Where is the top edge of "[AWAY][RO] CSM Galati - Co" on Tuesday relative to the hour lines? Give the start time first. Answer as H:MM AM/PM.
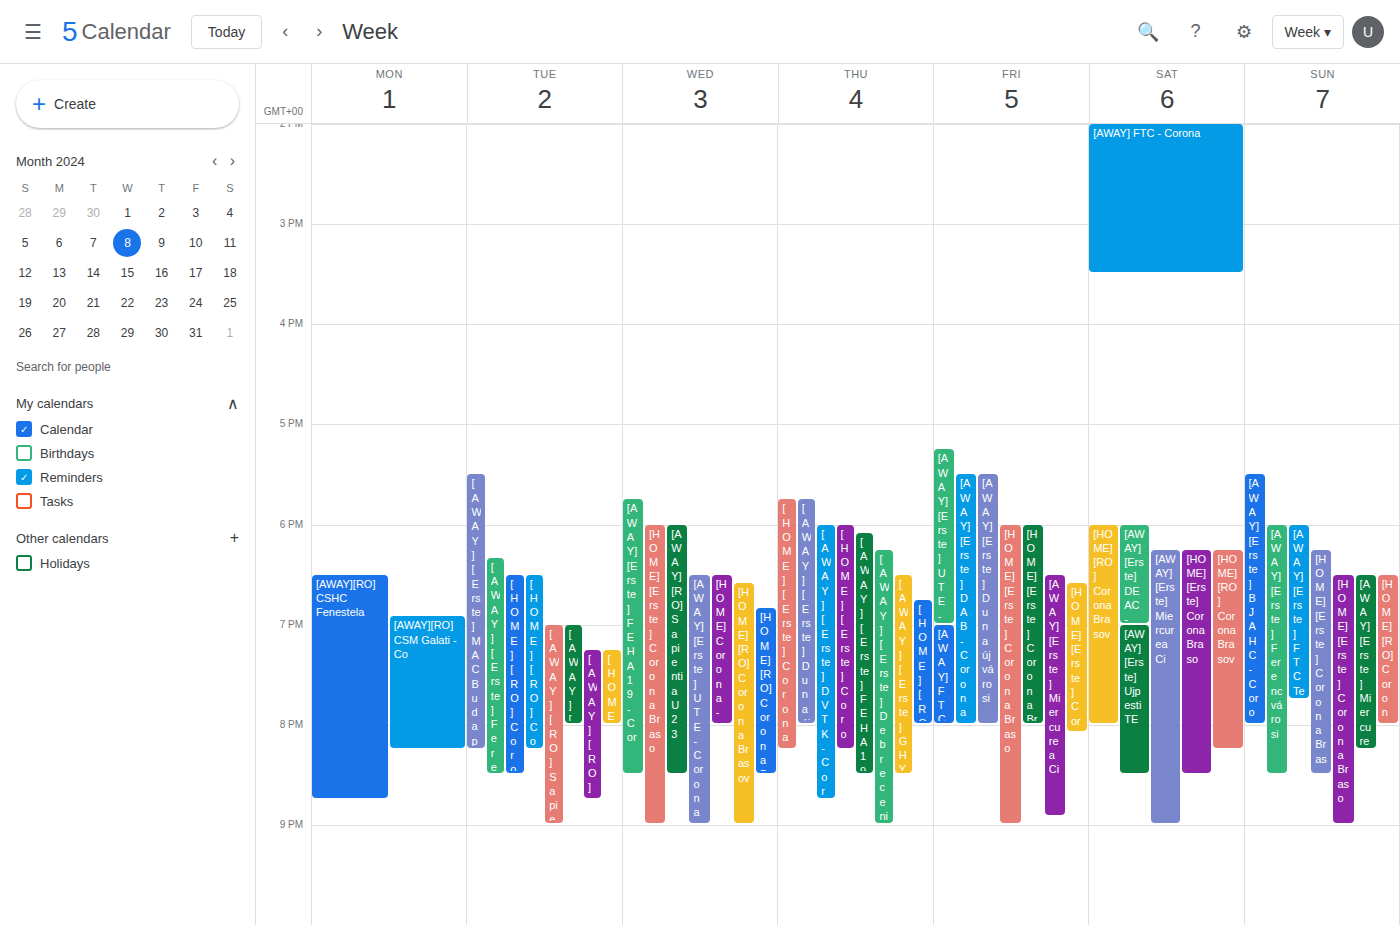
7:15 PM -- neither: a quarter of the way from the 7 PM line to the 8 PM line.